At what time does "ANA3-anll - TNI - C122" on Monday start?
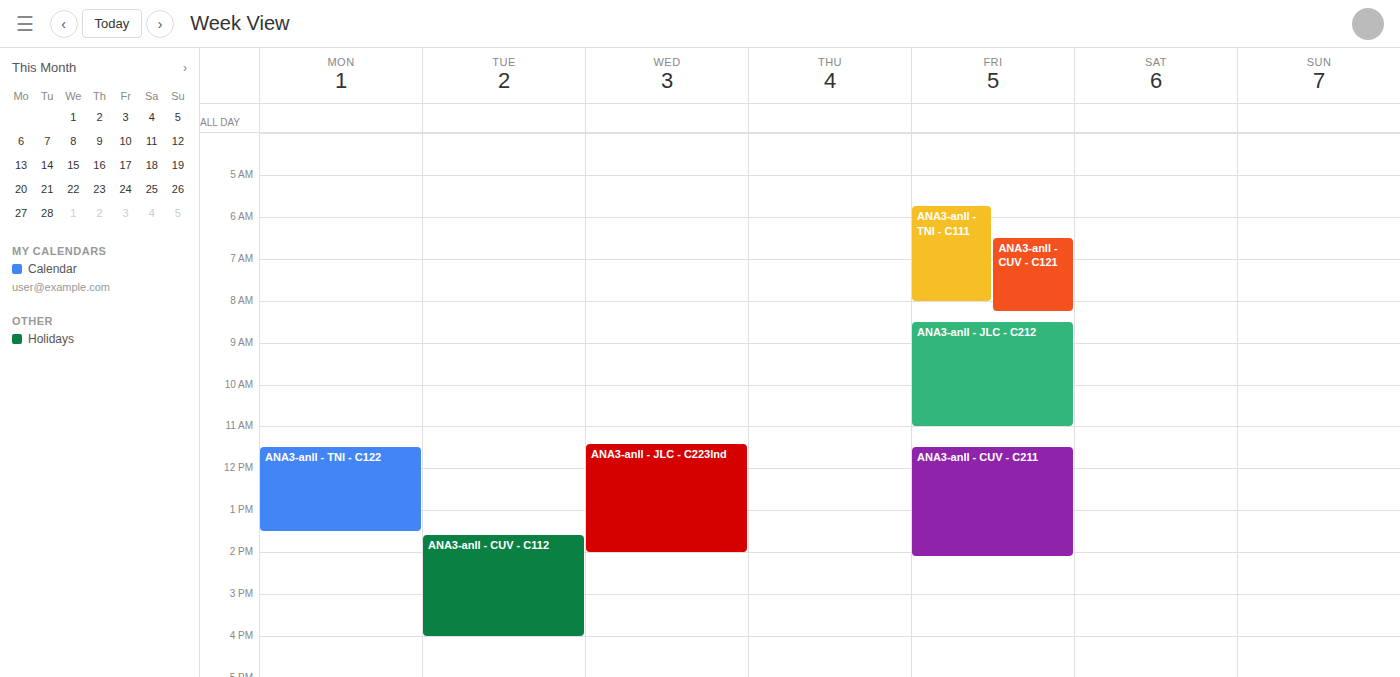
11:30 AM